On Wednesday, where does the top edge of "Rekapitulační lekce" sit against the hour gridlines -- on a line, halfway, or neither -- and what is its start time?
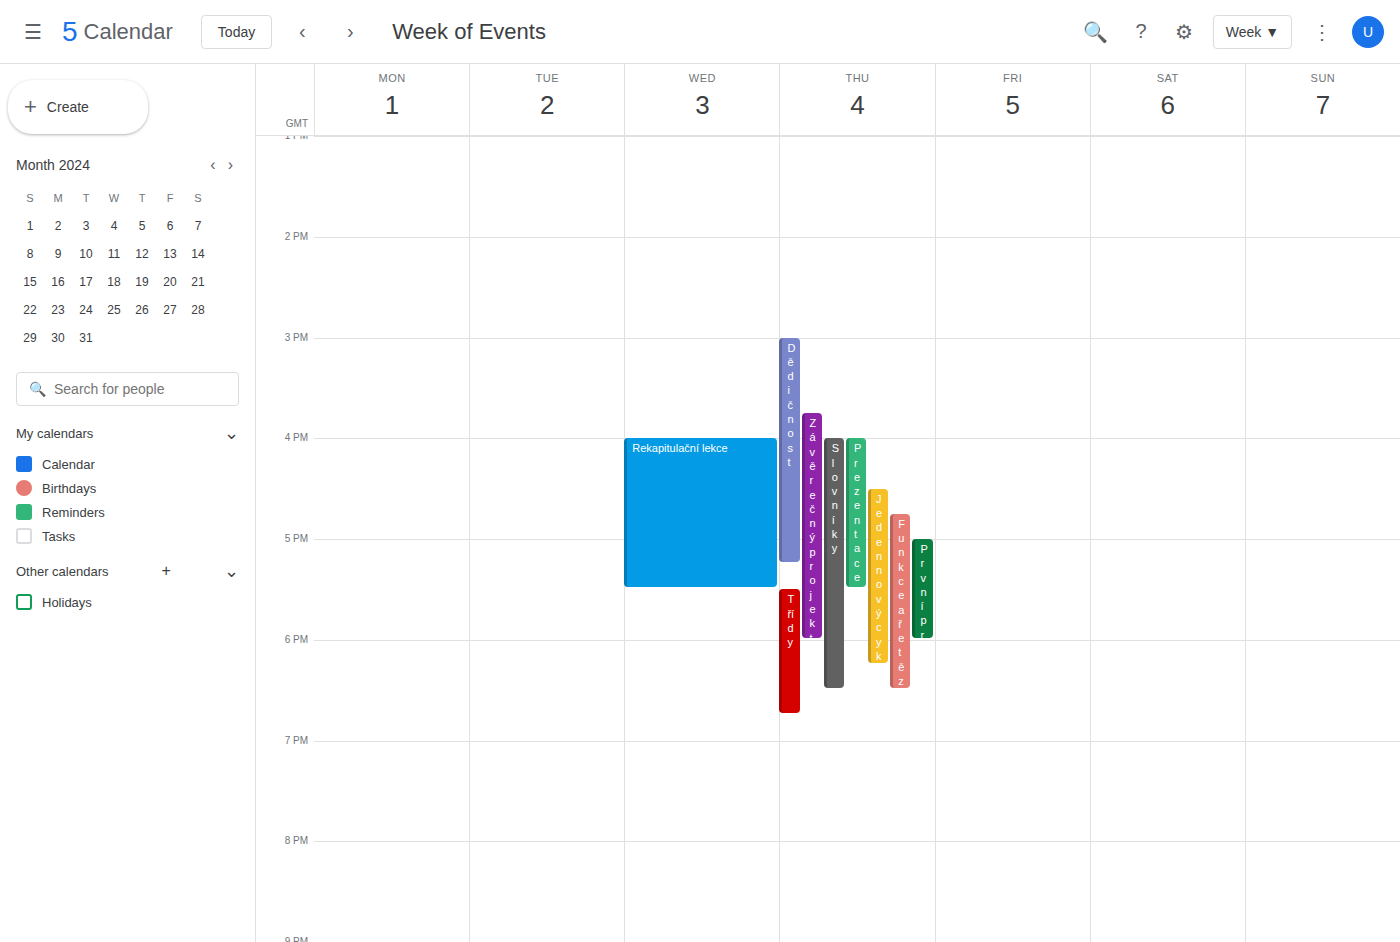
4:00 PM -- exactly on the 4 PM line.